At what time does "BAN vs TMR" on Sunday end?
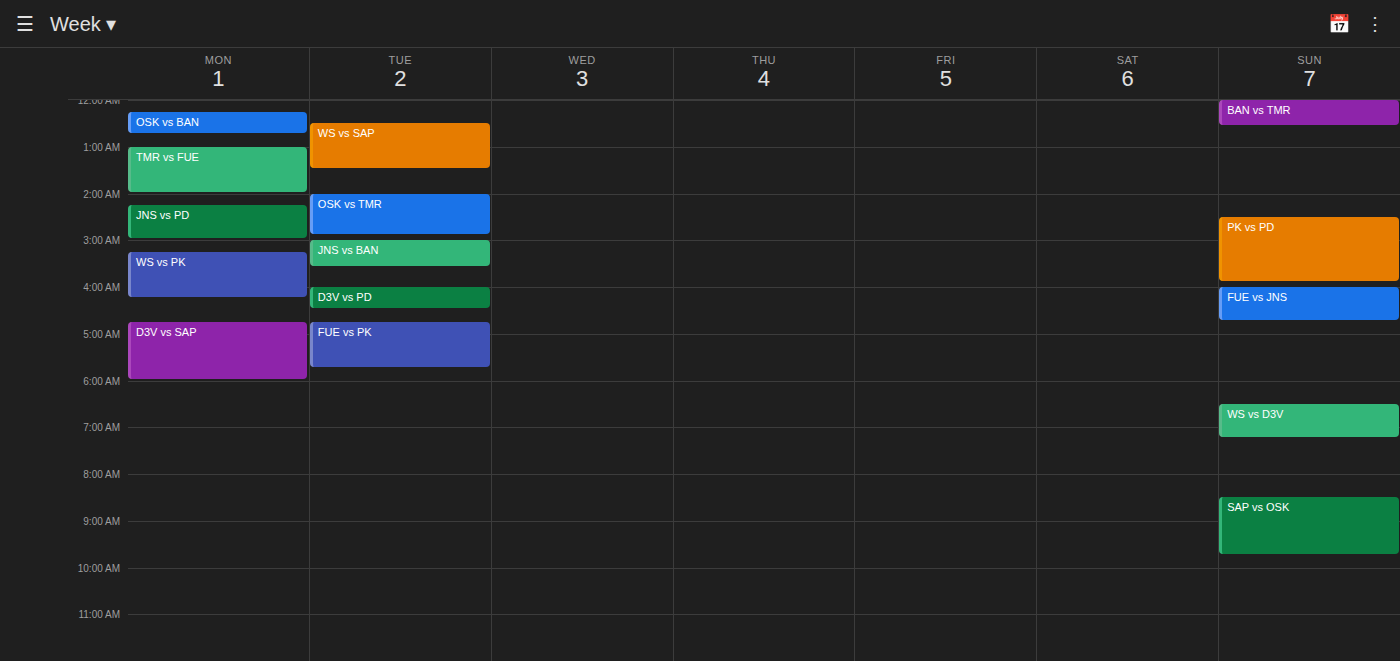
12:35 AM